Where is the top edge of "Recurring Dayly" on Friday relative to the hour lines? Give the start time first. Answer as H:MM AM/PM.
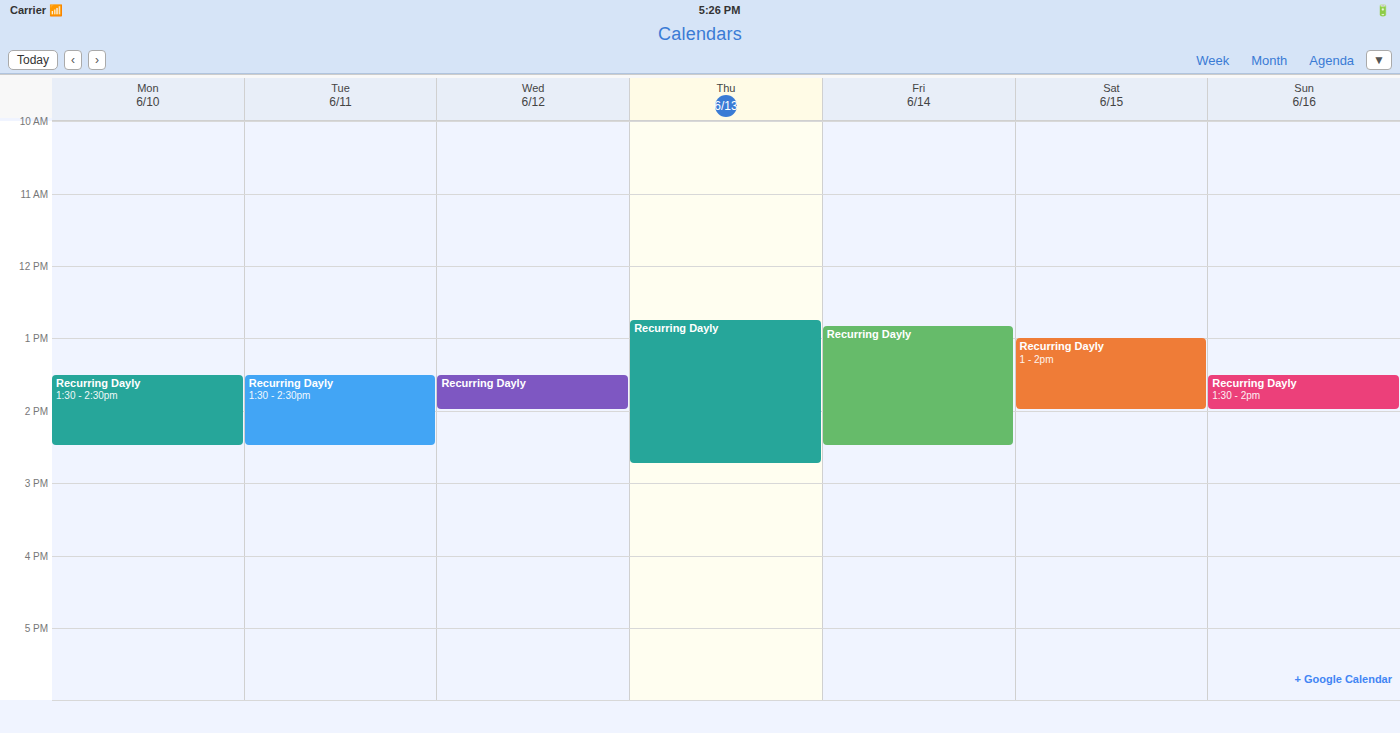
12:50 PM -- neither: 50 minutes below the 12 PM line and 10 minutes above the 1 PM line.